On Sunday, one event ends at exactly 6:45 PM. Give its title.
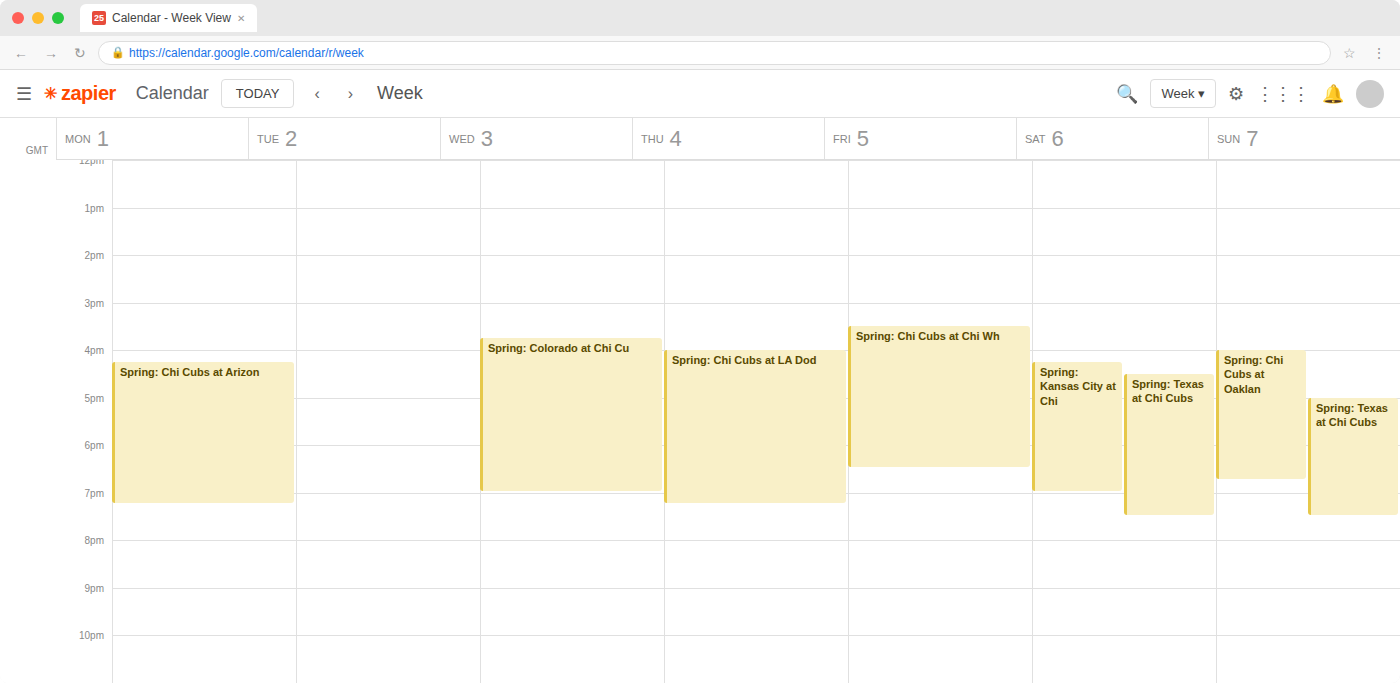
"Spring: Chi Cubs at Oaklan"